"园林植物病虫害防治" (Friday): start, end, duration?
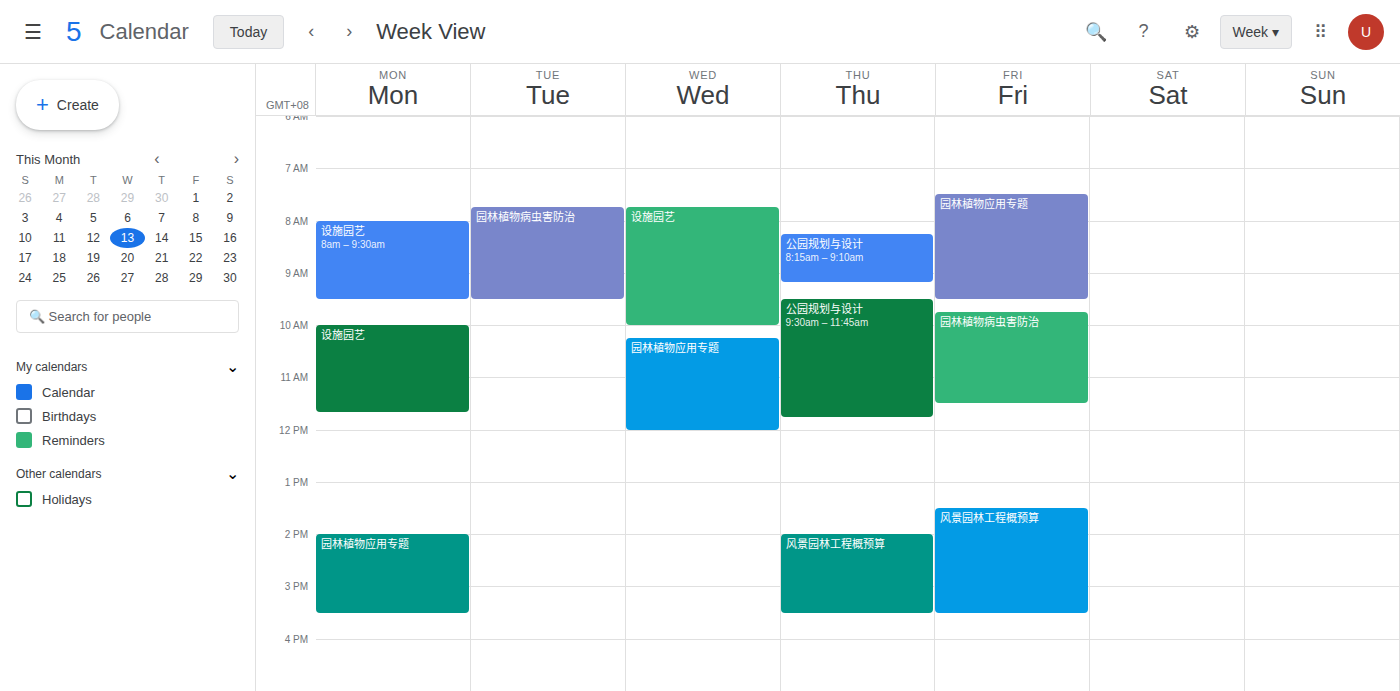
9:45 AM to 11:30 AM, 1 hour 45 minutes